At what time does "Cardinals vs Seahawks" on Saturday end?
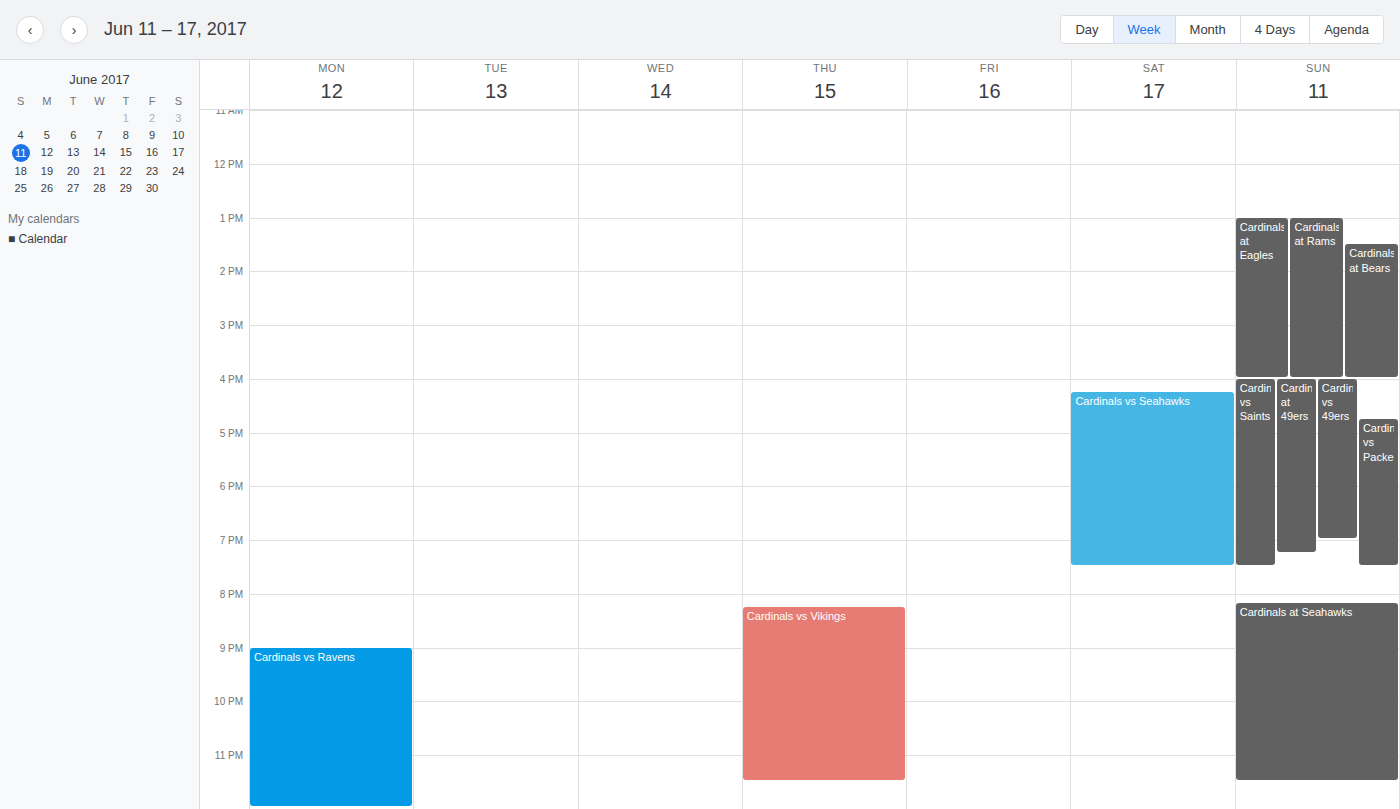
19:30